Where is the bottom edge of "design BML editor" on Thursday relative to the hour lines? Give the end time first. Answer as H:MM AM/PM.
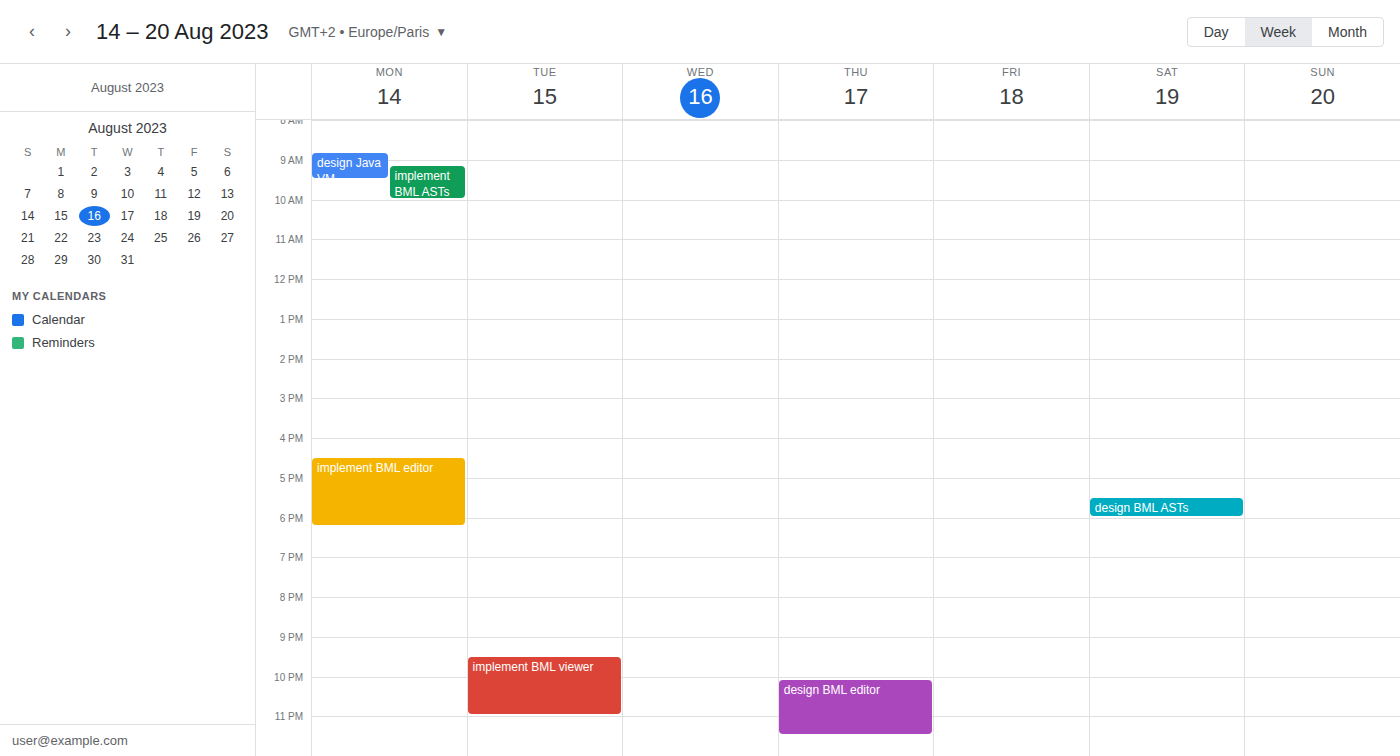
11:30 PM -- halfway between the 11 PM and 12 AM lines.